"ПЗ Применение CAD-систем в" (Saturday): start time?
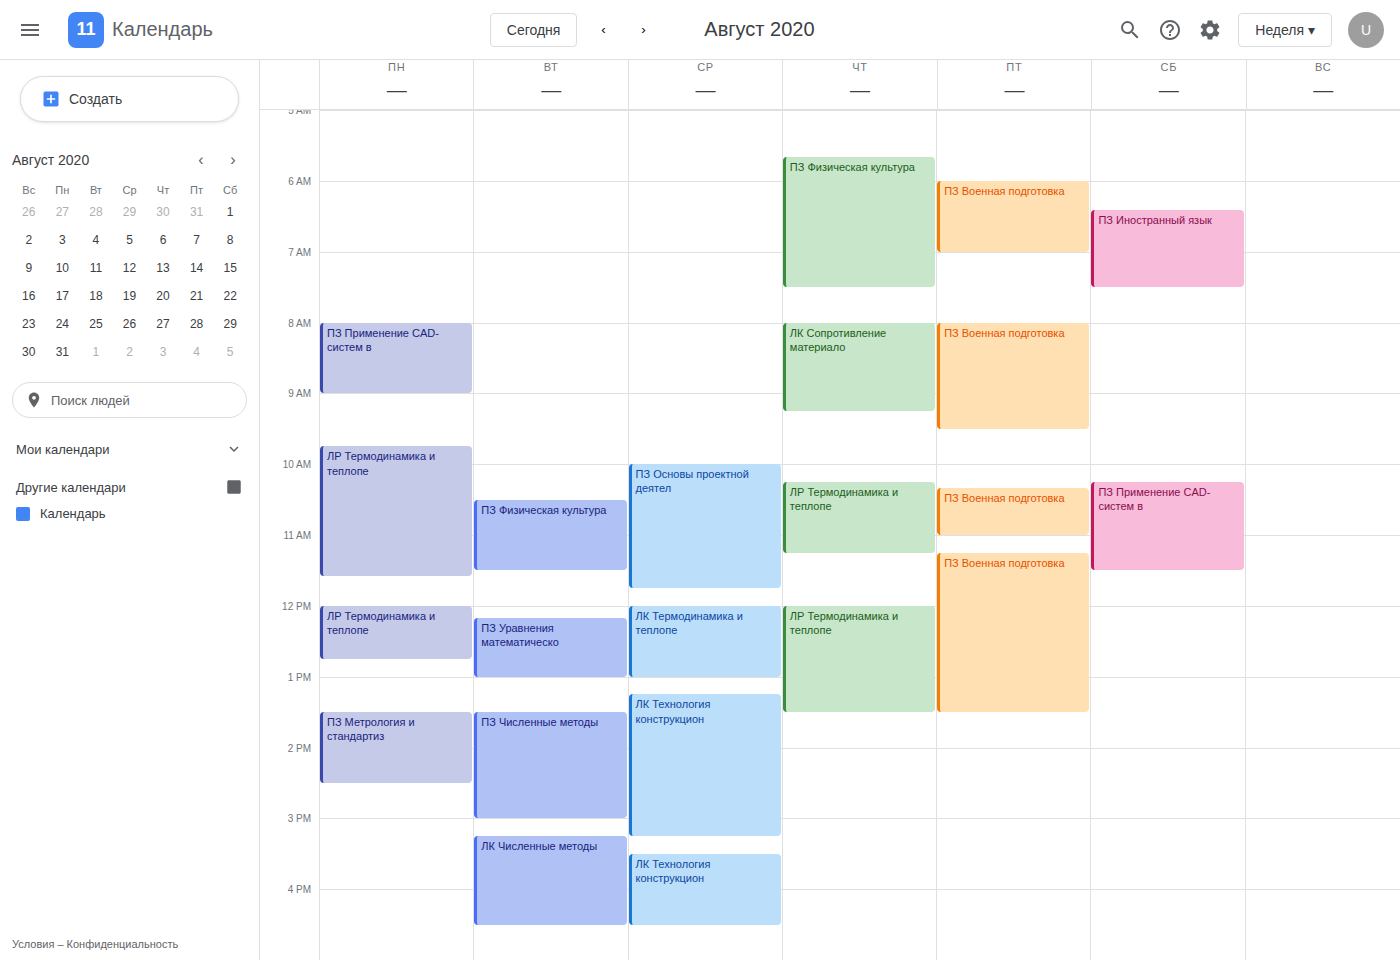
10:15